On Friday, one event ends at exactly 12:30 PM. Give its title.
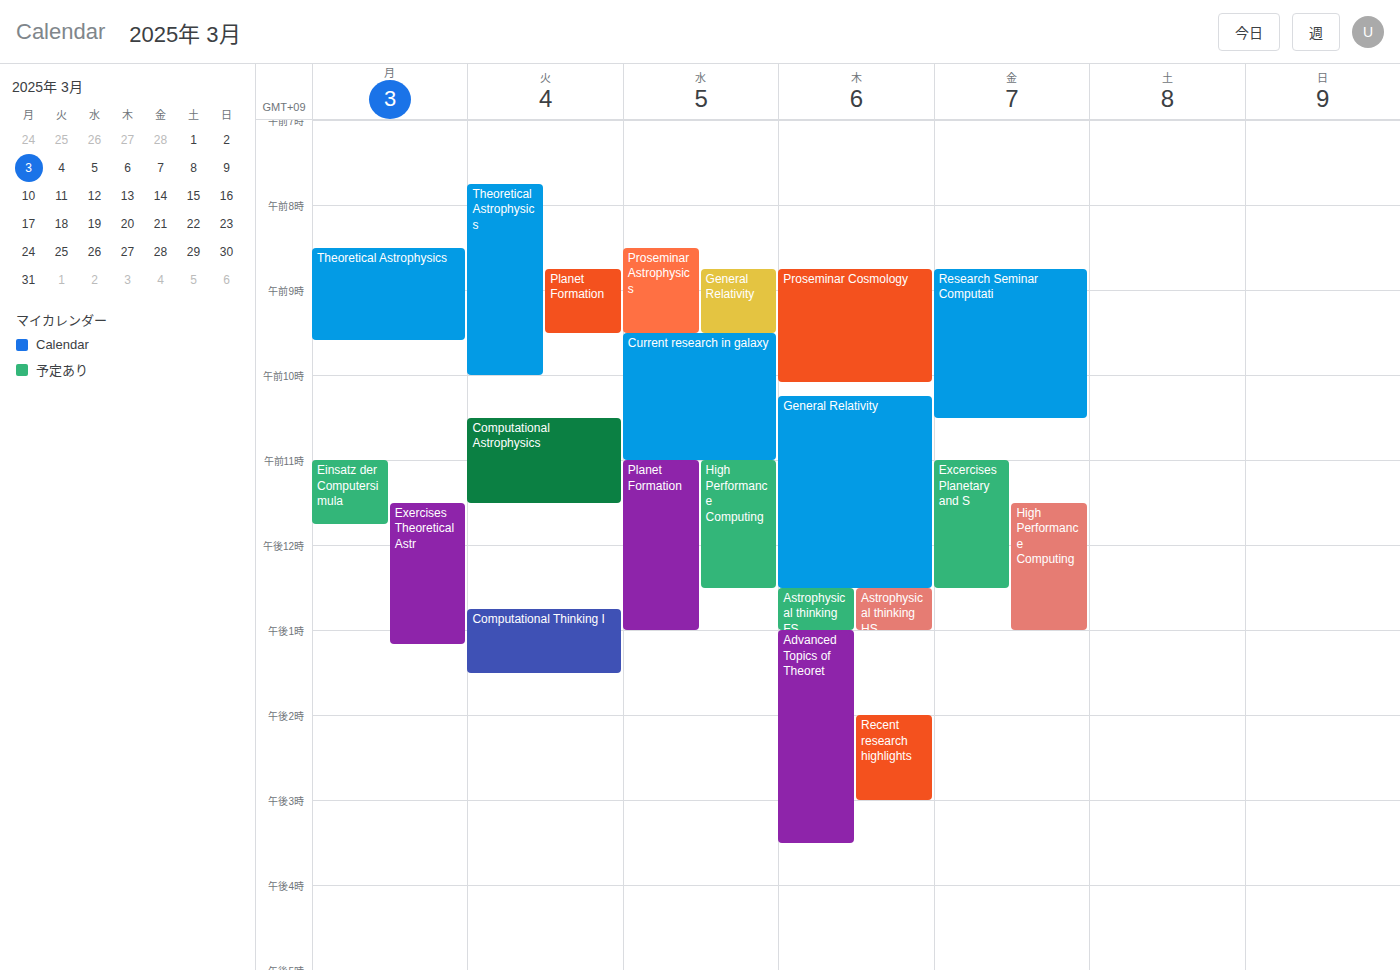
"Excercises Planetary and S"